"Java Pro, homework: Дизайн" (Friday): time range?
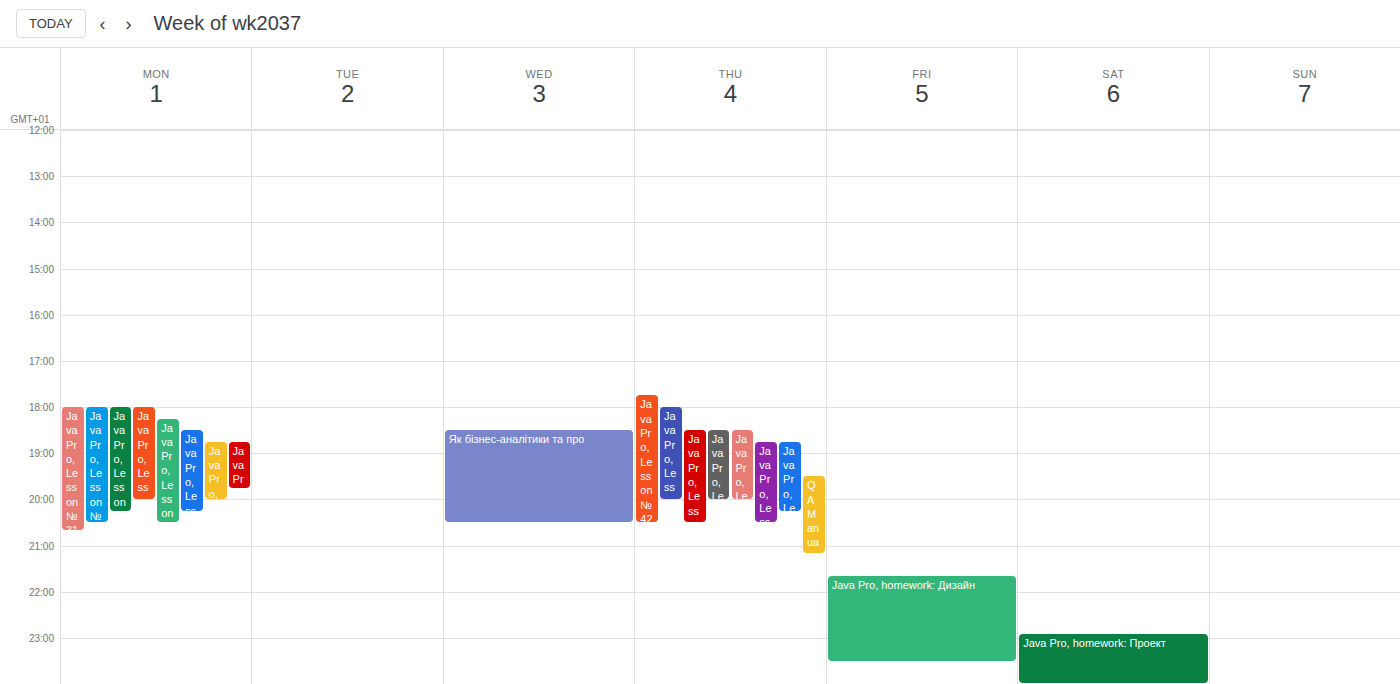
9:40 PM to 11:30 PM